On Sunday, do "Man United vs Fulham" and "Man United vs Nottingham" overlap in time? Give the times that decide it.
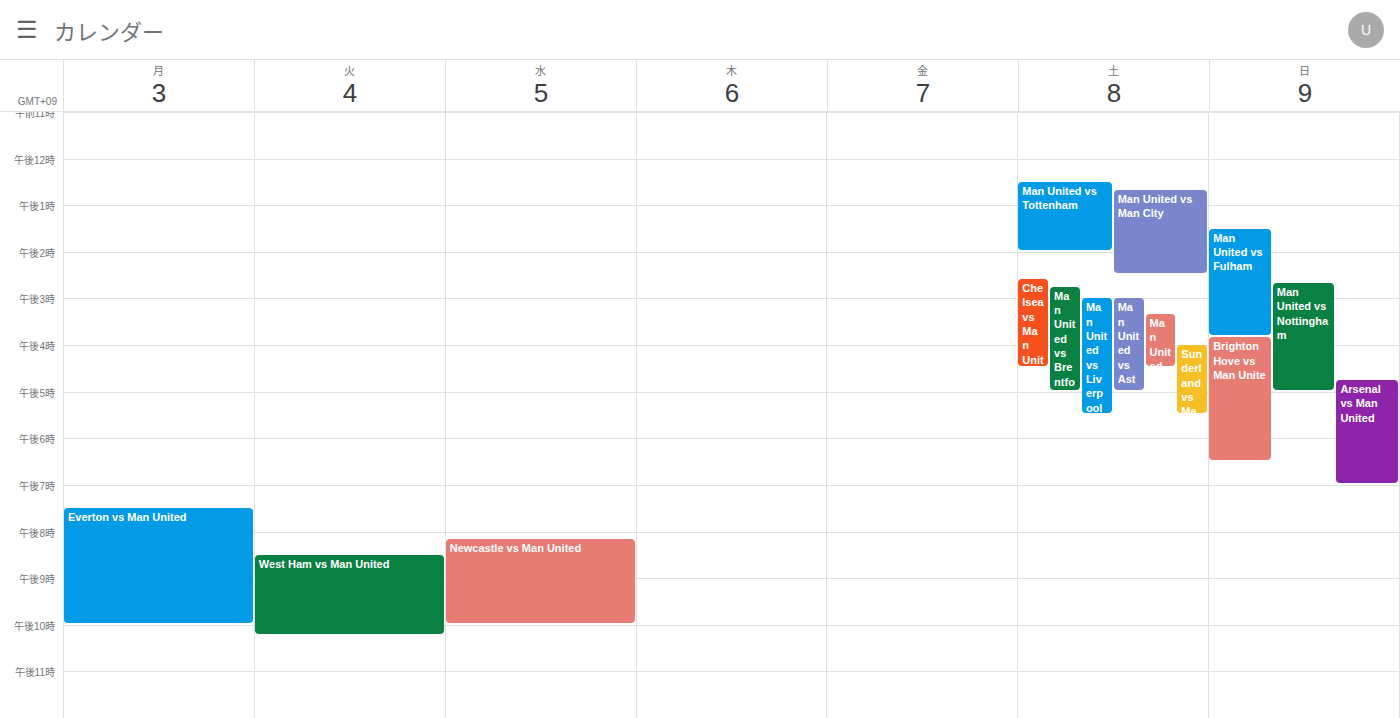
"Man United vs Nottingham" starts at 2:40 PM, before "Man United vs Fulham" ends at 3:50 PM -- they overlap.